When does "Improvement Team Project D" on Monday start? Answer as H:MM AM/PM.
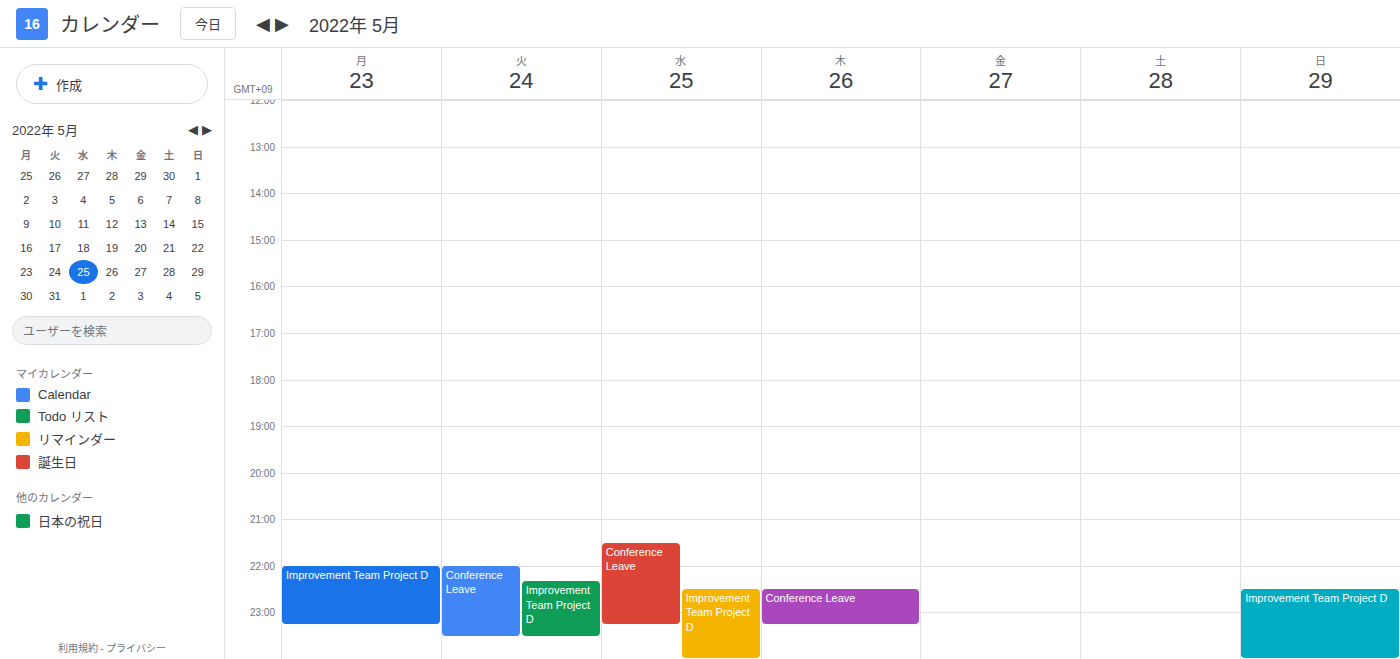
10:00 PM